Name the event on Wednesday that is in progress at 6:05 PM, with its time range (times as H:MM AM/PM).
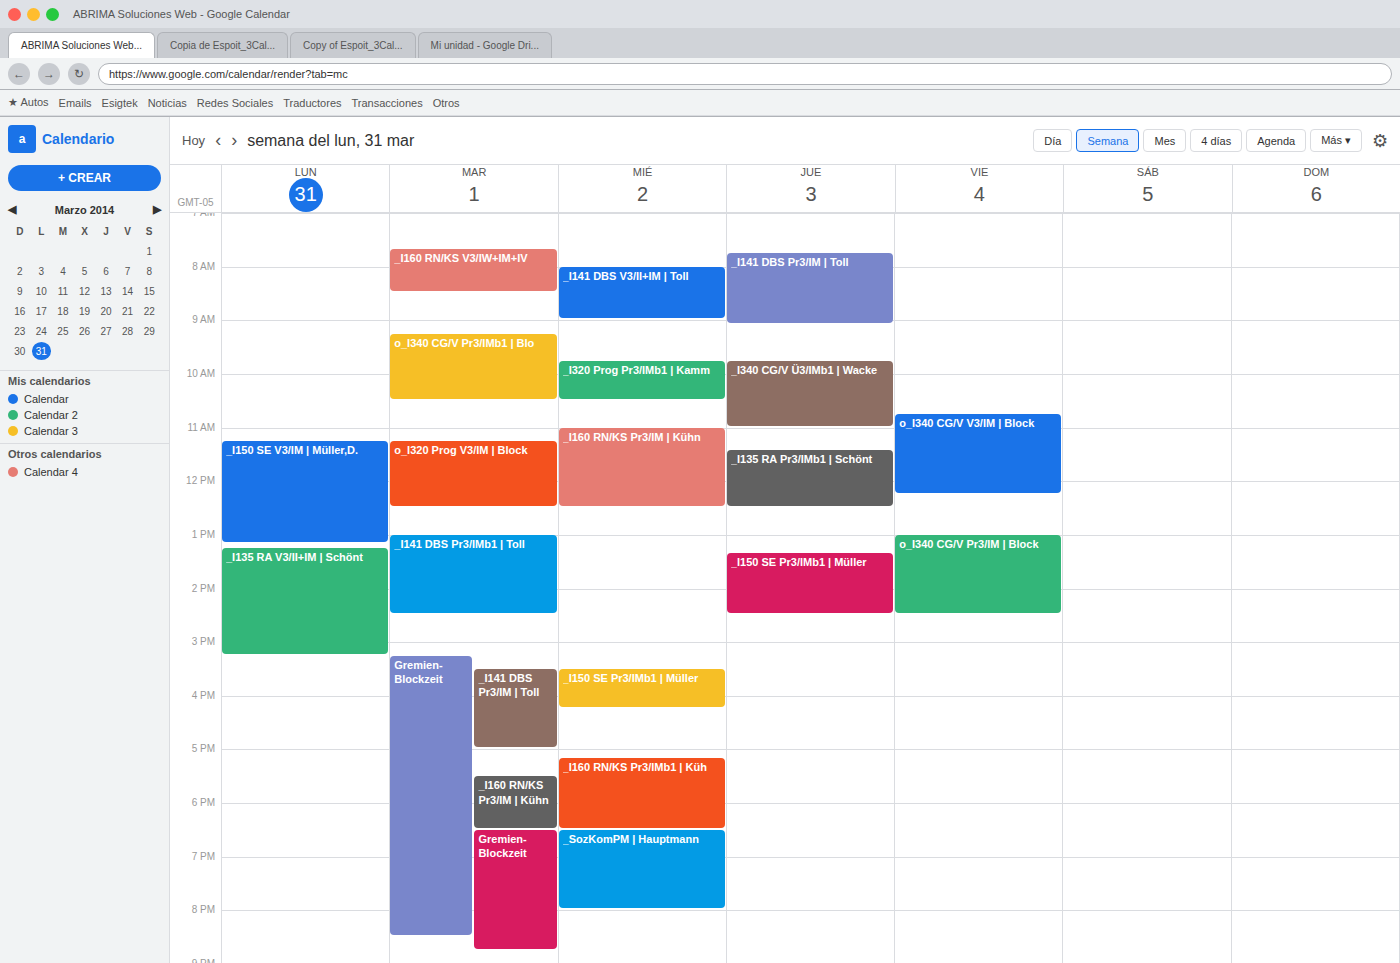
"_I160 RN/KS Pr3/IMb1 | Küh", 5:10 PM to 6:30 PM